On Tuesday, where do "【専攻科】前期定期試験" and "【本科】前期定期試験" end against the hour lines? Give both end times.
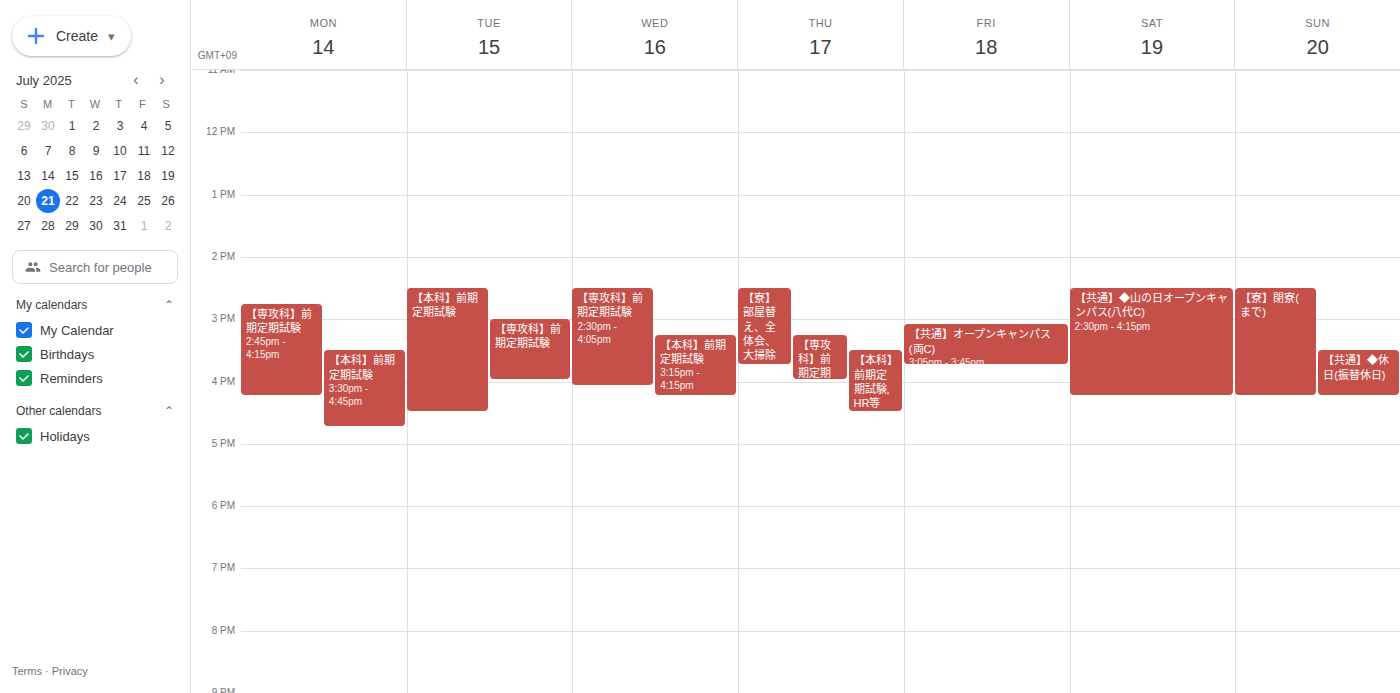
"【専攻科】前期定期試験": 4:00 PM, exactly on the 4 PM line. "【本科】前期定期試験": 4:30 PM, halfway between the 4 PM and 5 PM lines.